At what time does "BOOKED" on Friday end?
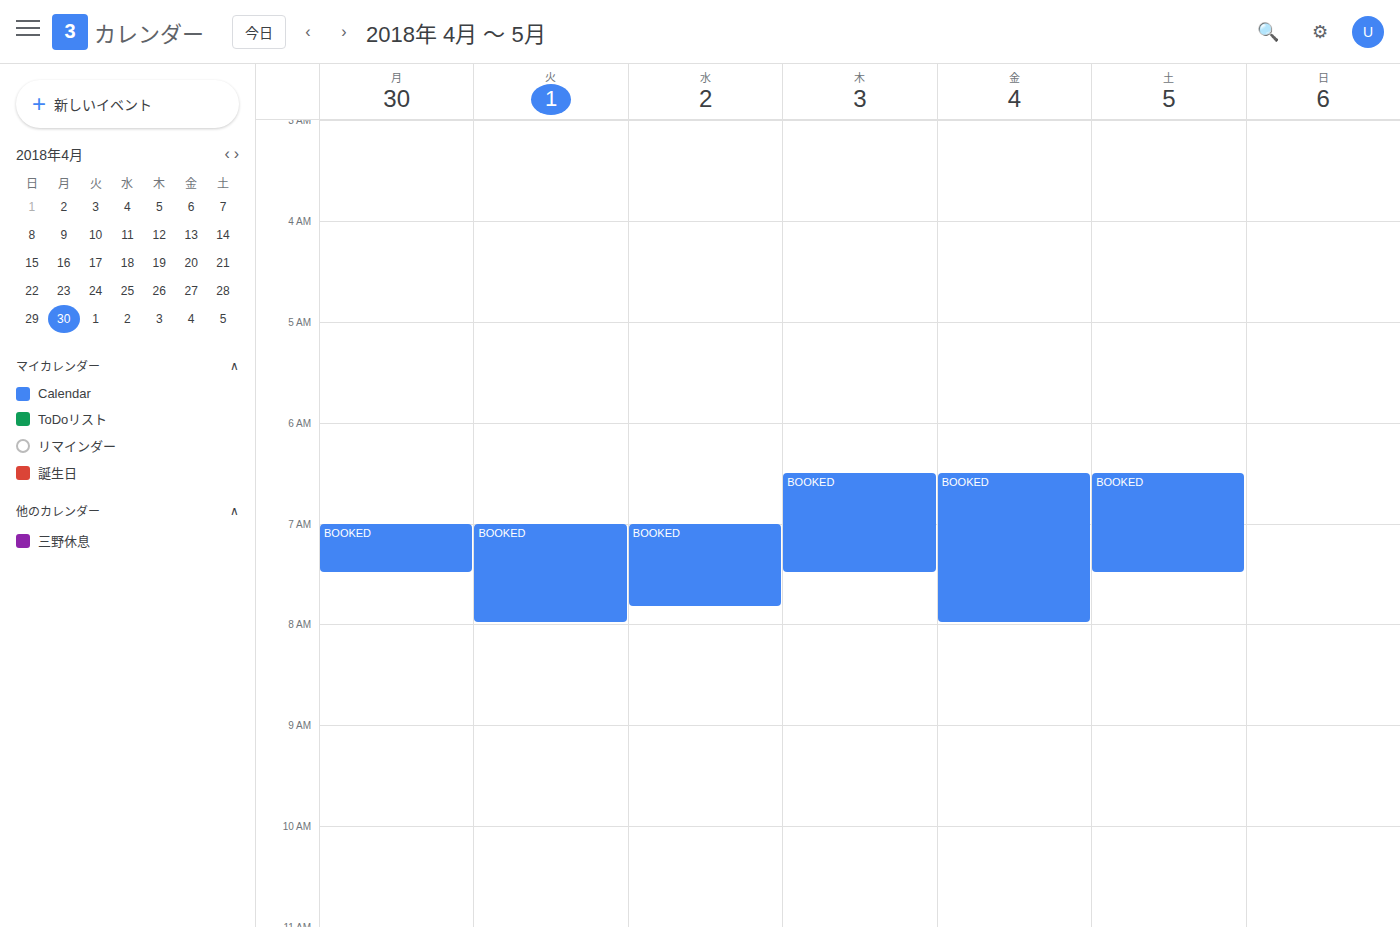
08:00